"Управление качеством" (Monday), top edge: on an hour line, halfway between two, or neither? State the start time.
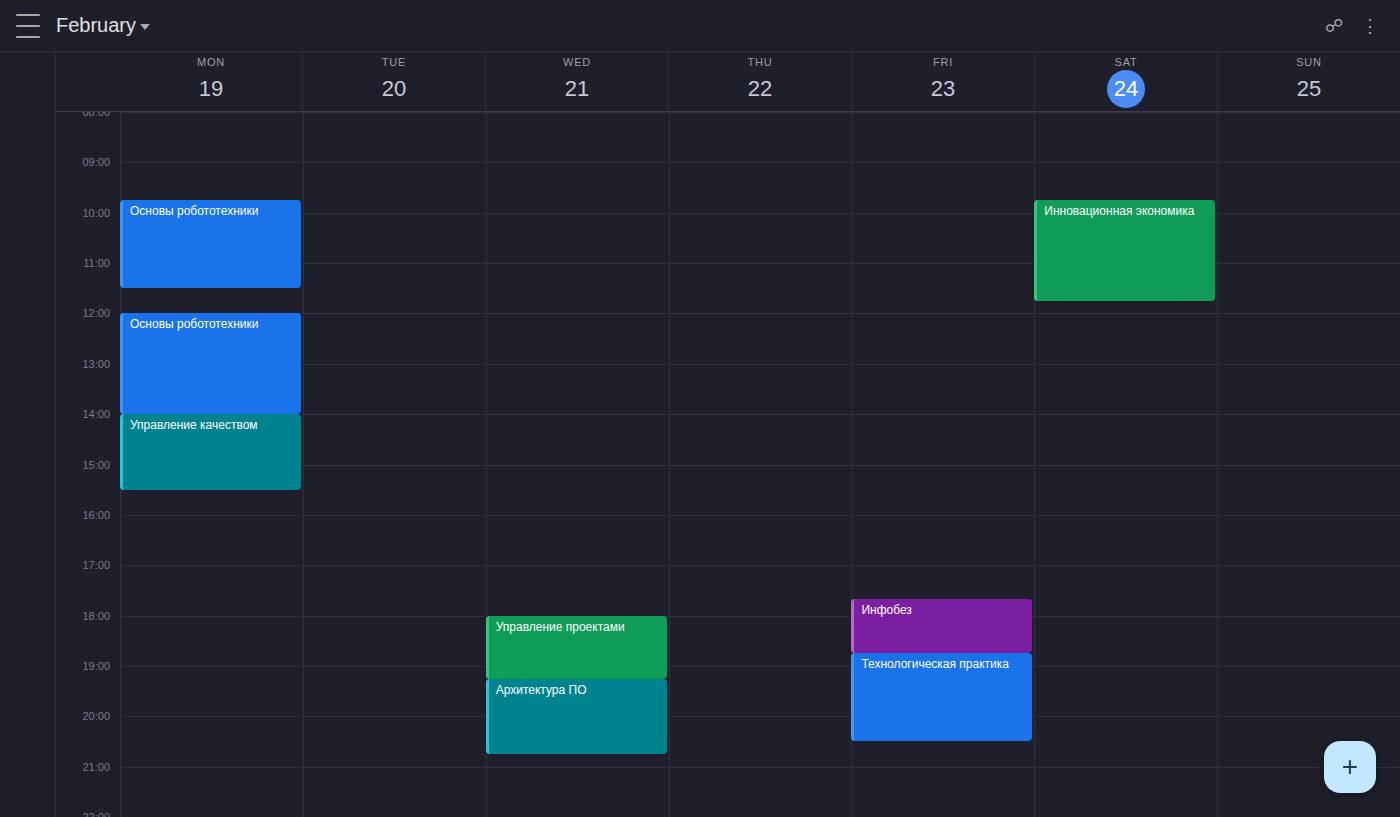
14:00 -- exactly on the 14:00 line.